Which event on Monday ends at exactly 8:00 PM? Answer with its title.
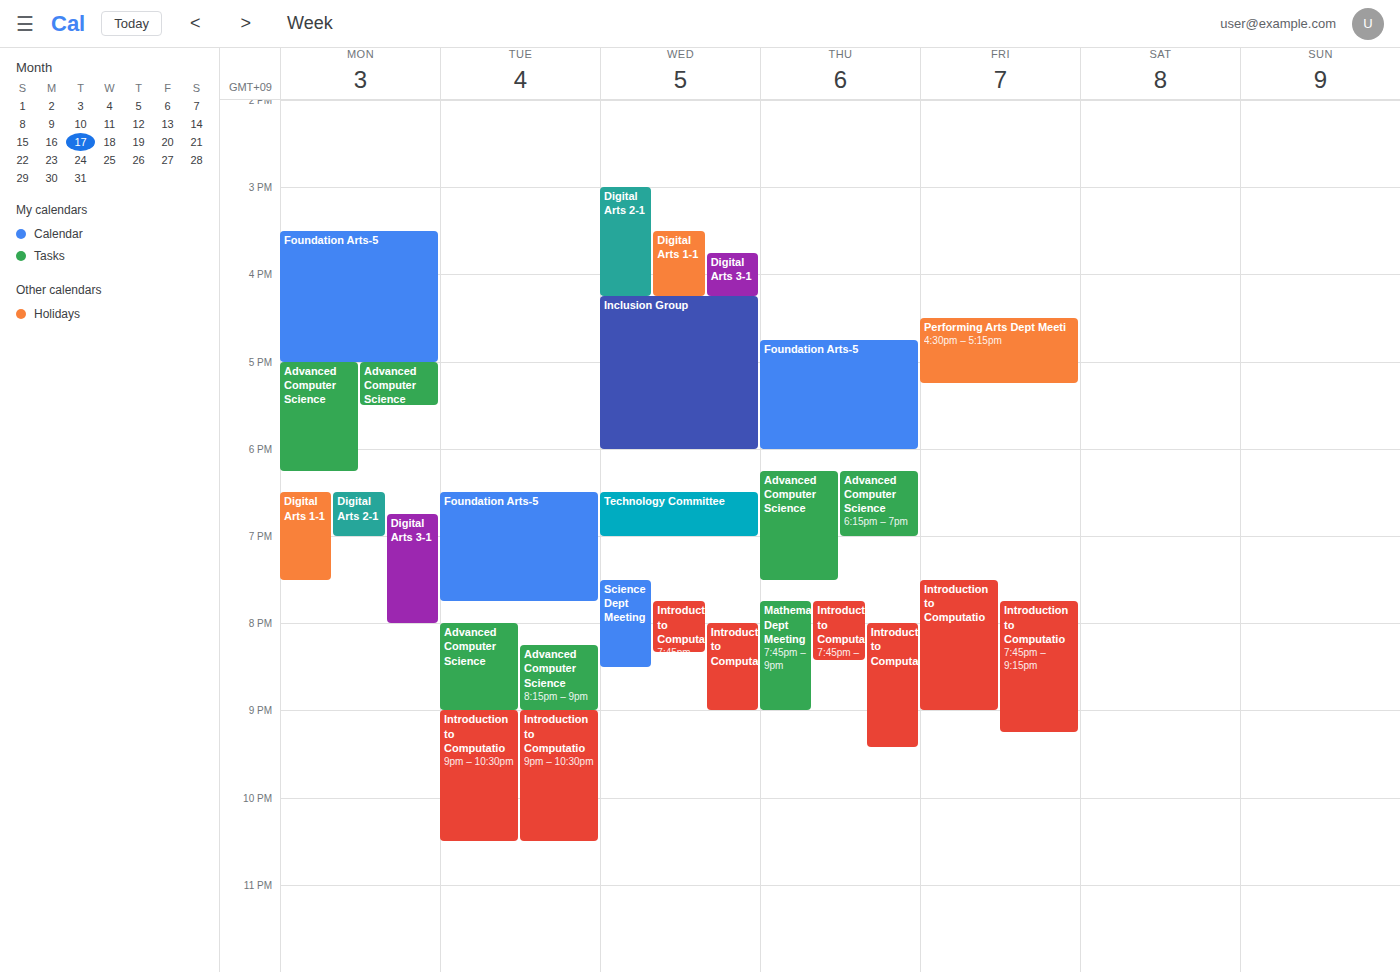
"Digital Arts 3-1"